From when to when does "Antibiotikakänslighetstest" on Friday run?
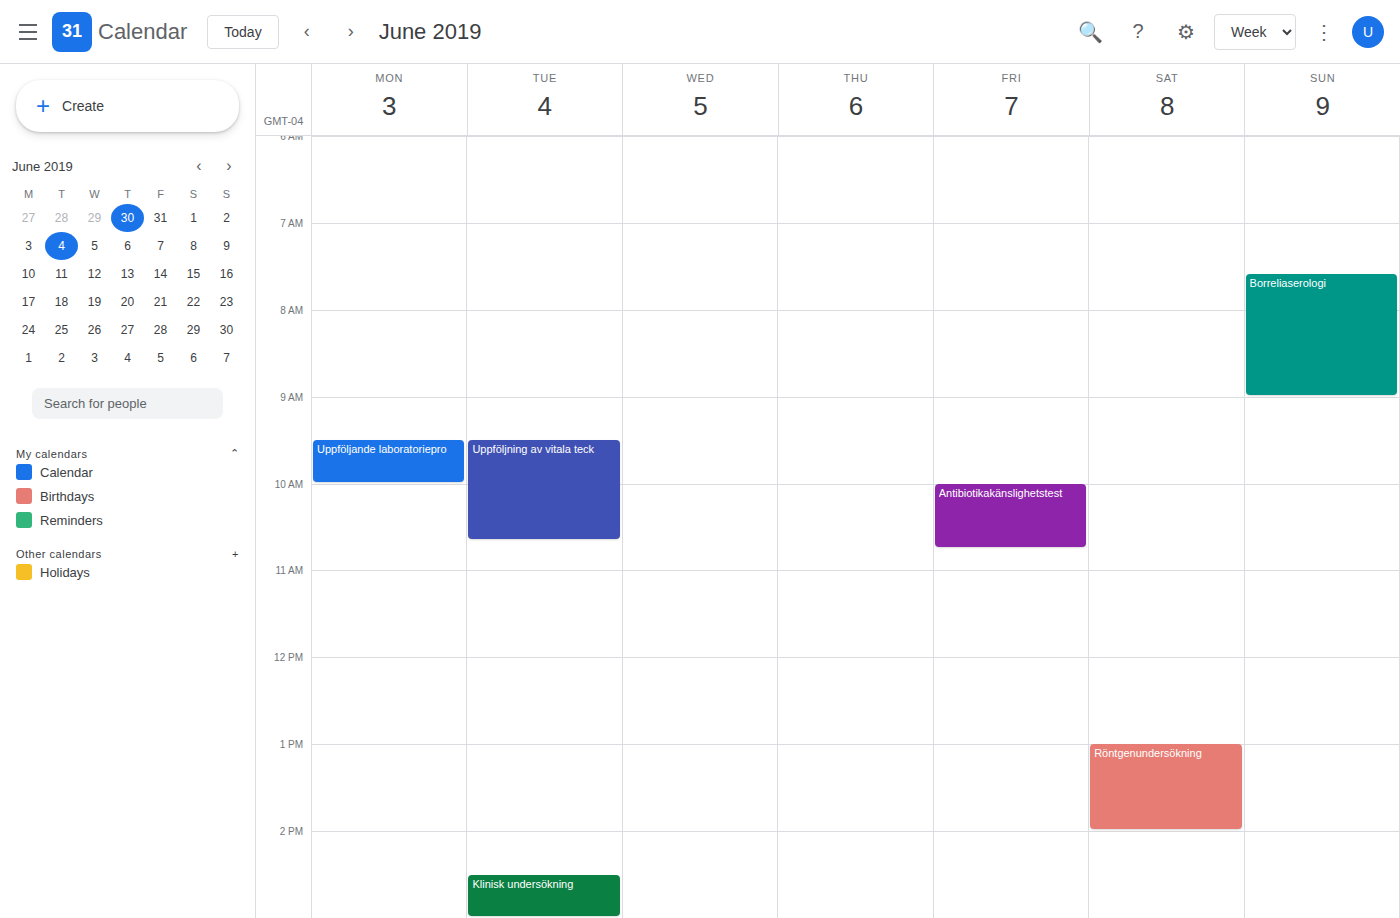
10:00 AM to 10:45 AM